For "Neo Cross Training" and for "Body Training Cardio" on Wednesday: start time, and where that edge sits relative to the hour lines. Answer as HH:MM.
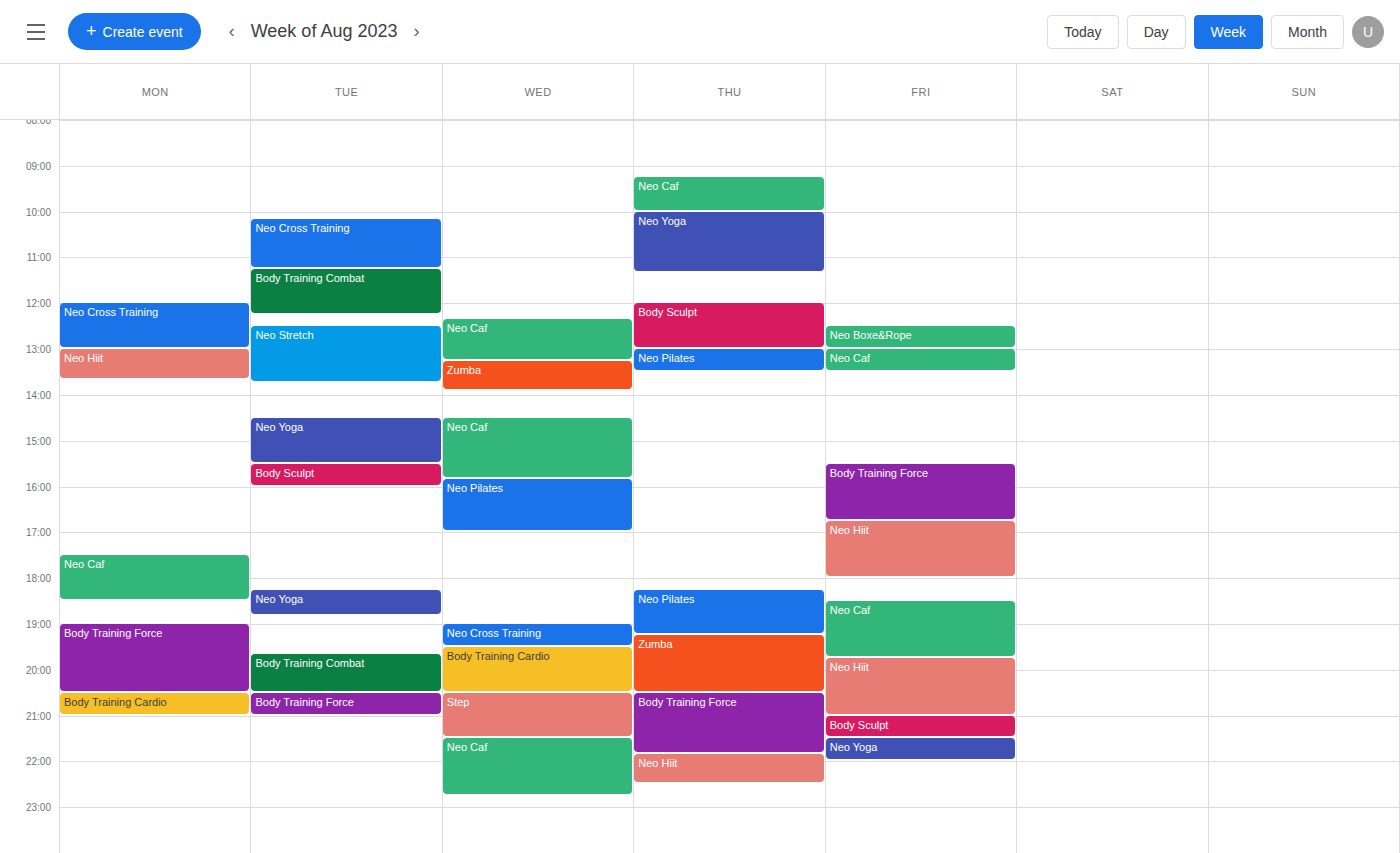
"Neo Cross Training": 19:00, exactly on the 19:00 line. "Body Training Cardio": 19:30, halfway between the 19:00 and 20:00 lines.